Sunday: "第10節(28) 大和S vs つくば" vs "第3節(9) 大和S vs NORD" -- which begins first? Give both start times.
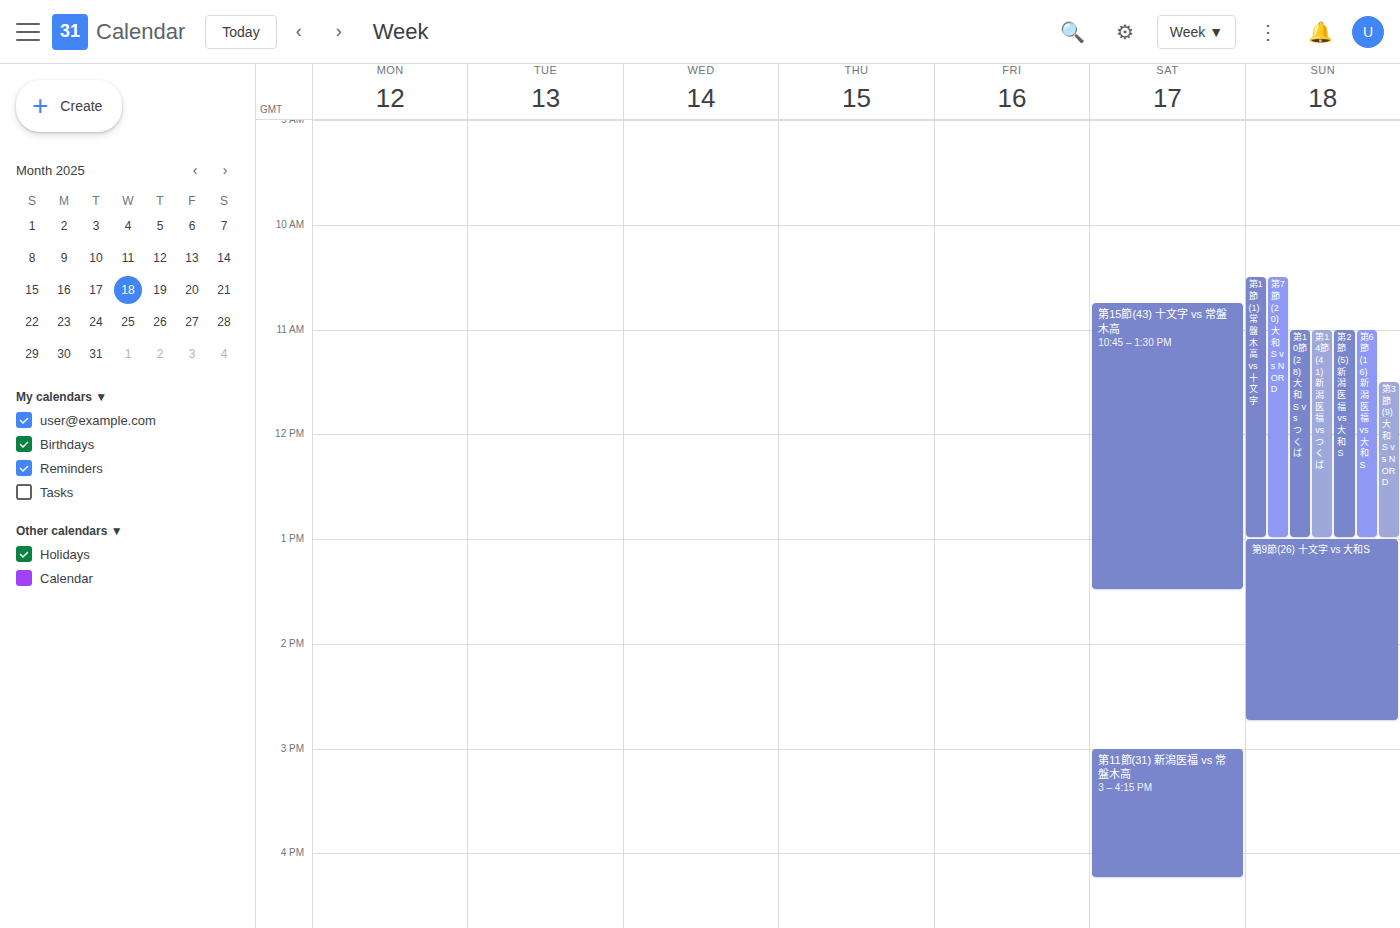
"第10節(28) 大和S vs つくば" 11:00 AM; "第3節(9) 大和S vs NORD" 11:30 AM.